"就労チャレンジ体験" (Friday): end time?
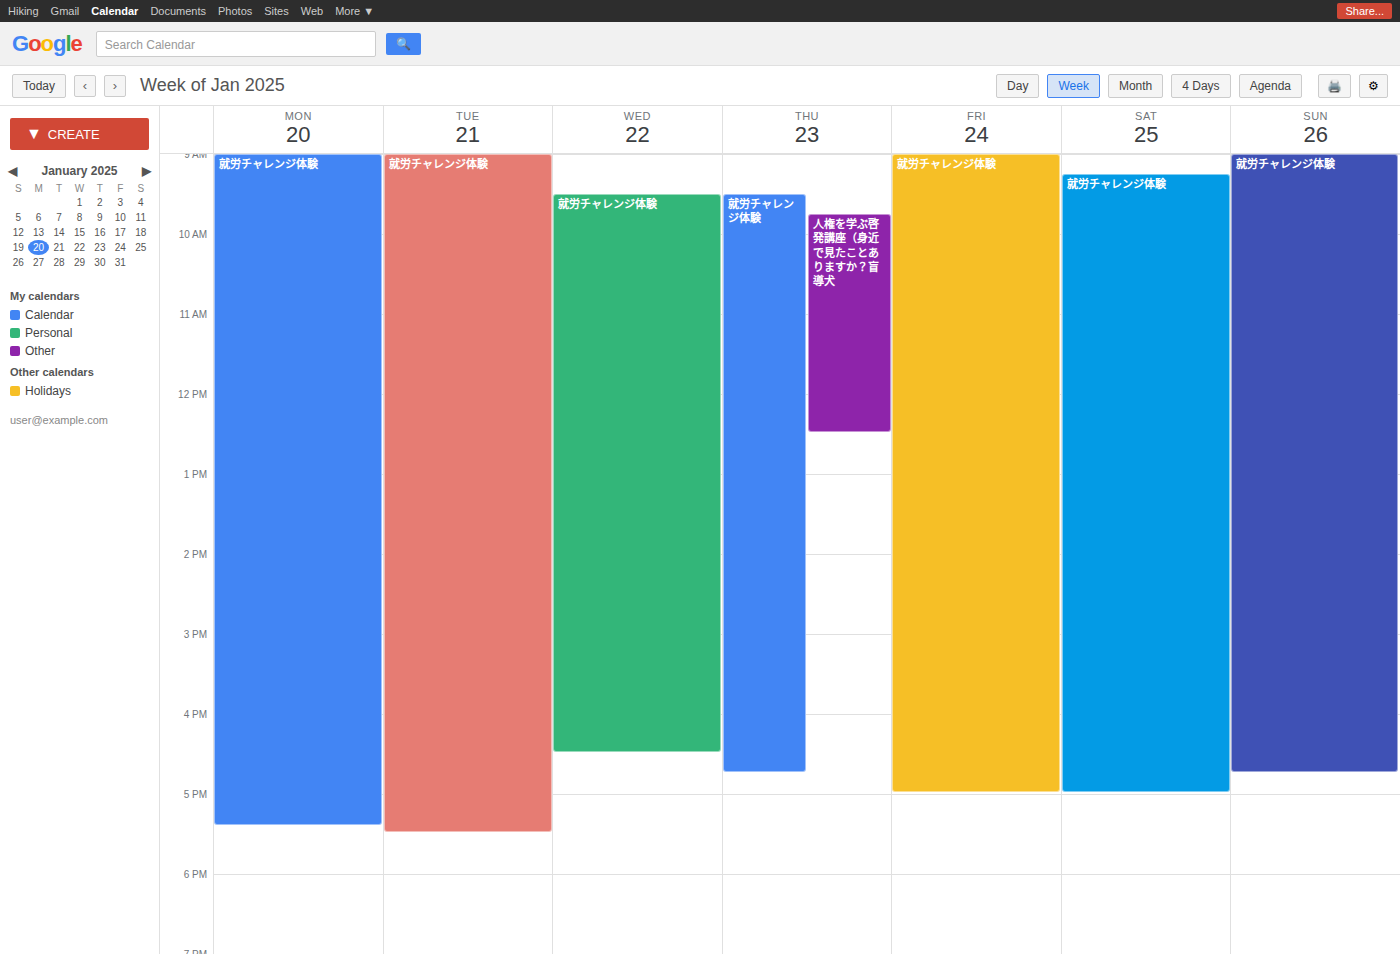
5:00 PM